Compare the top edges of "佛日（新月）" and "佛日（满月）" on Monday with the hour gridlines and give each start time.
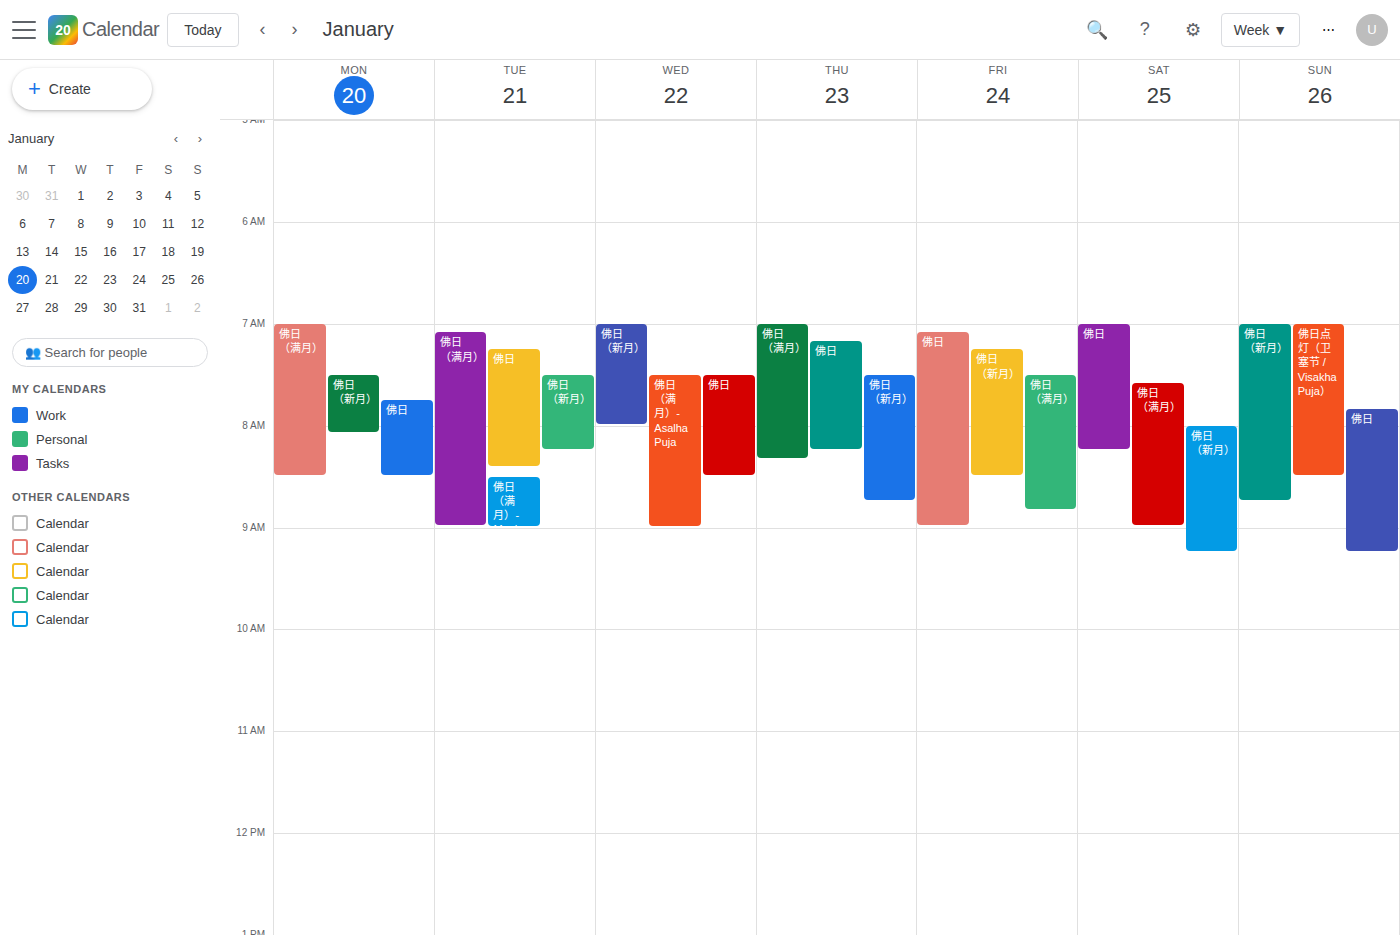
"佛日（新月）": 7:30 AM, halfway between the 7 AM and 8 AM lines. "佛日（满月）": 7:00 AM, exactly on the 7 AM line.